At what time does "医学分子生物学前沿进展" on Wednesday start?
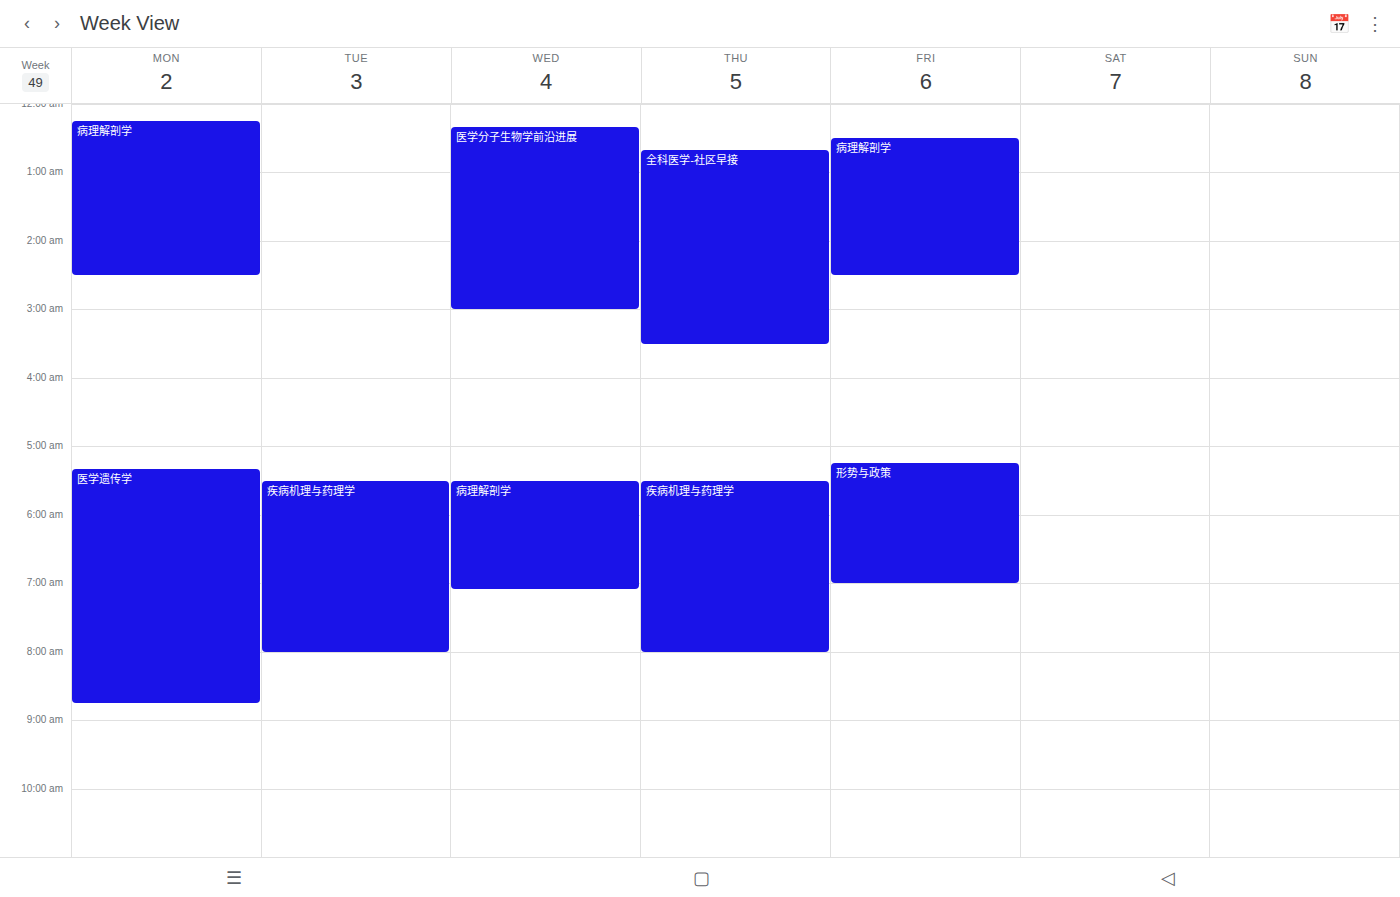
12:20 AM